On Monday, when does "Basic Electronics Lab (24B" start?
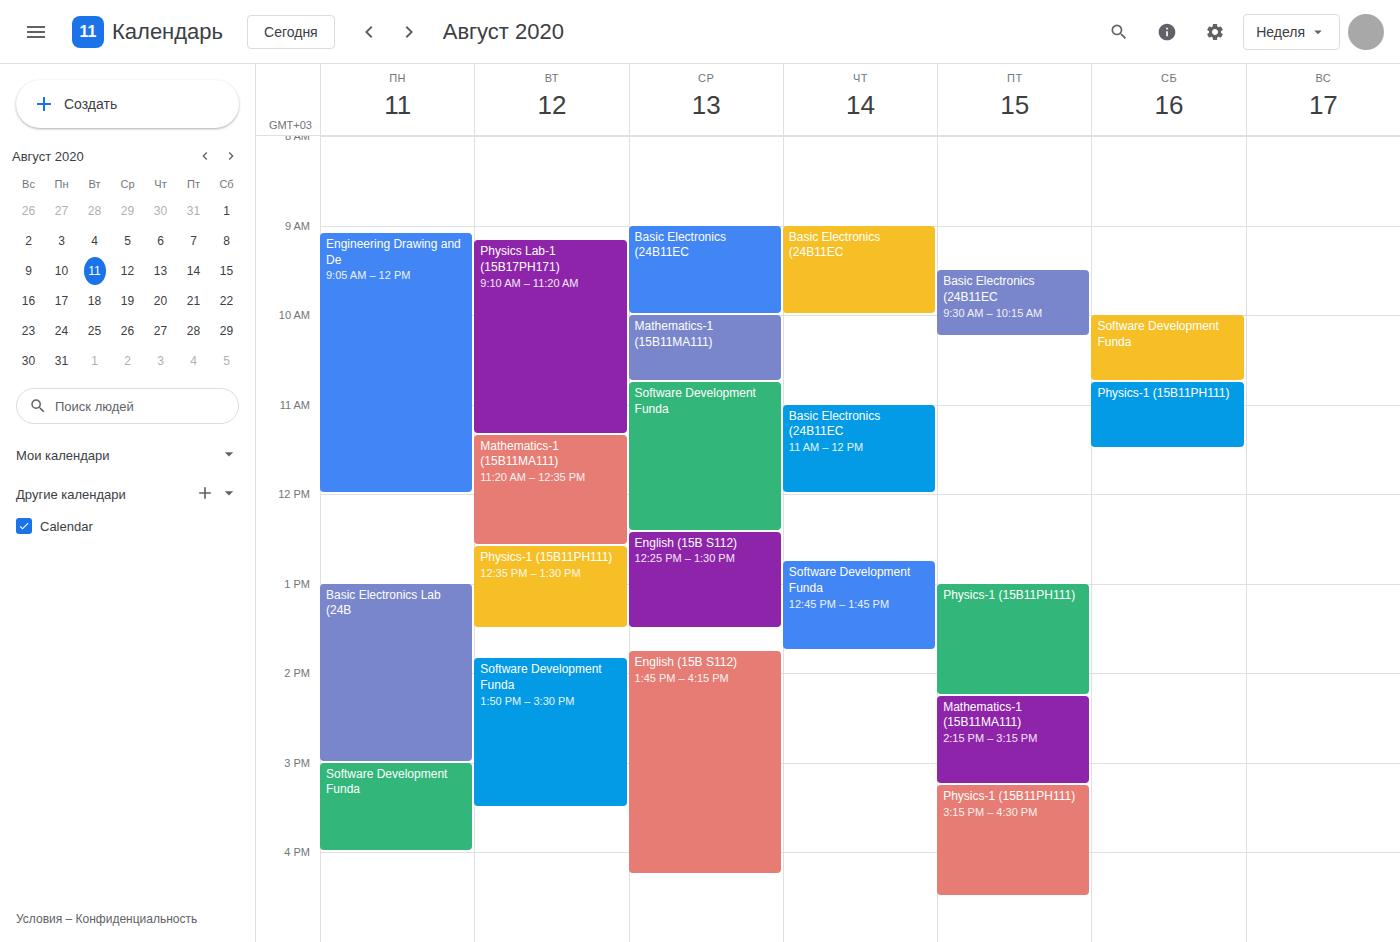
1:00 PM